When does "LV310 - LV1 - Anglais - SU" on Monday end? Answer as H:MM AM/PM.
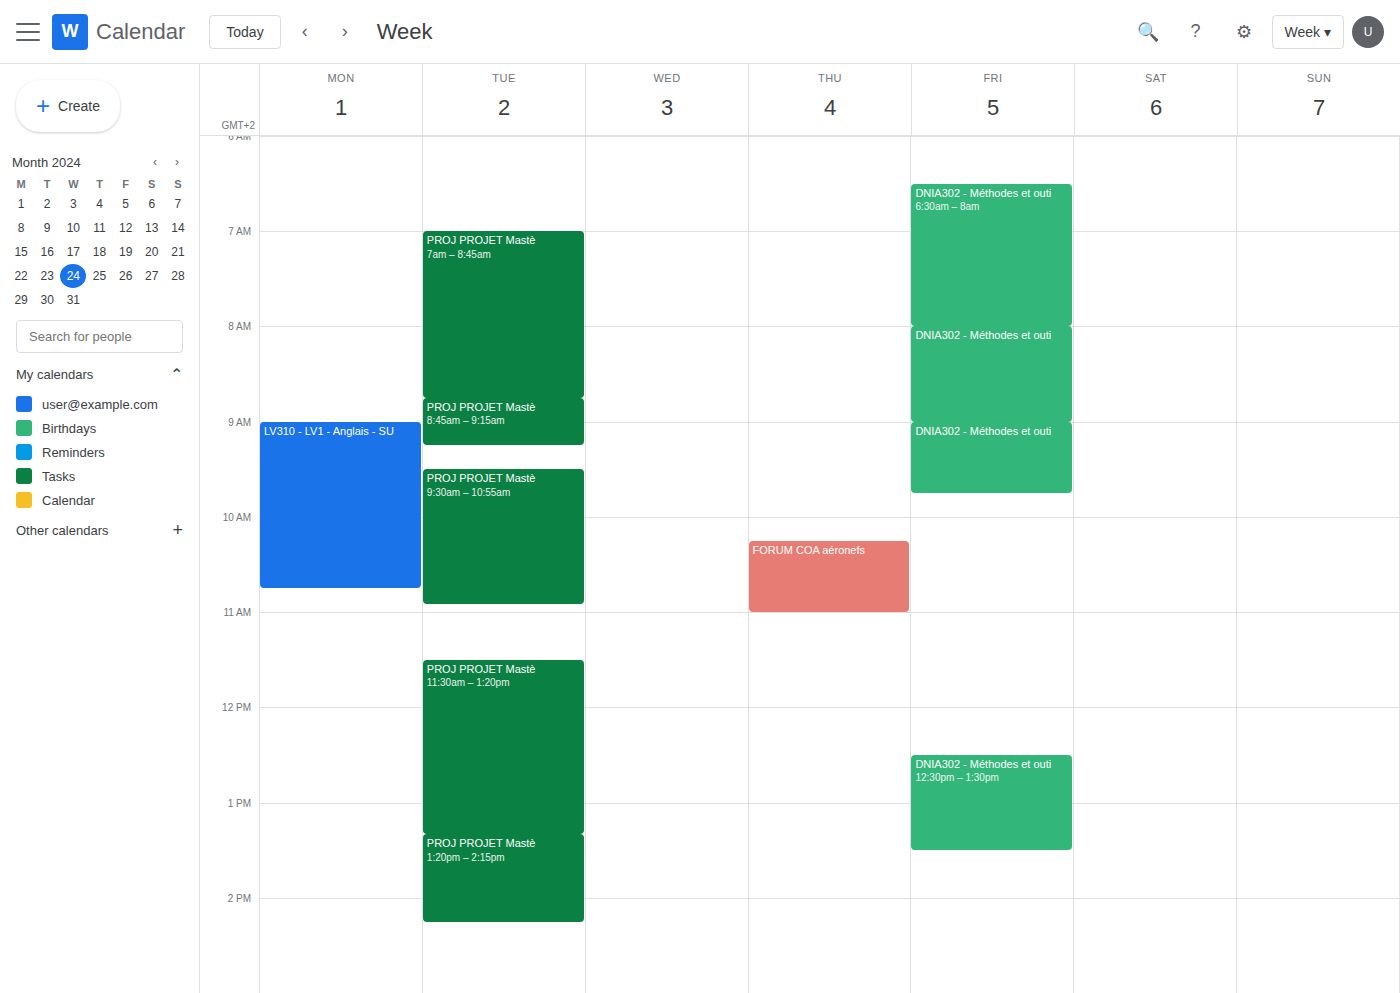
10:45 AM